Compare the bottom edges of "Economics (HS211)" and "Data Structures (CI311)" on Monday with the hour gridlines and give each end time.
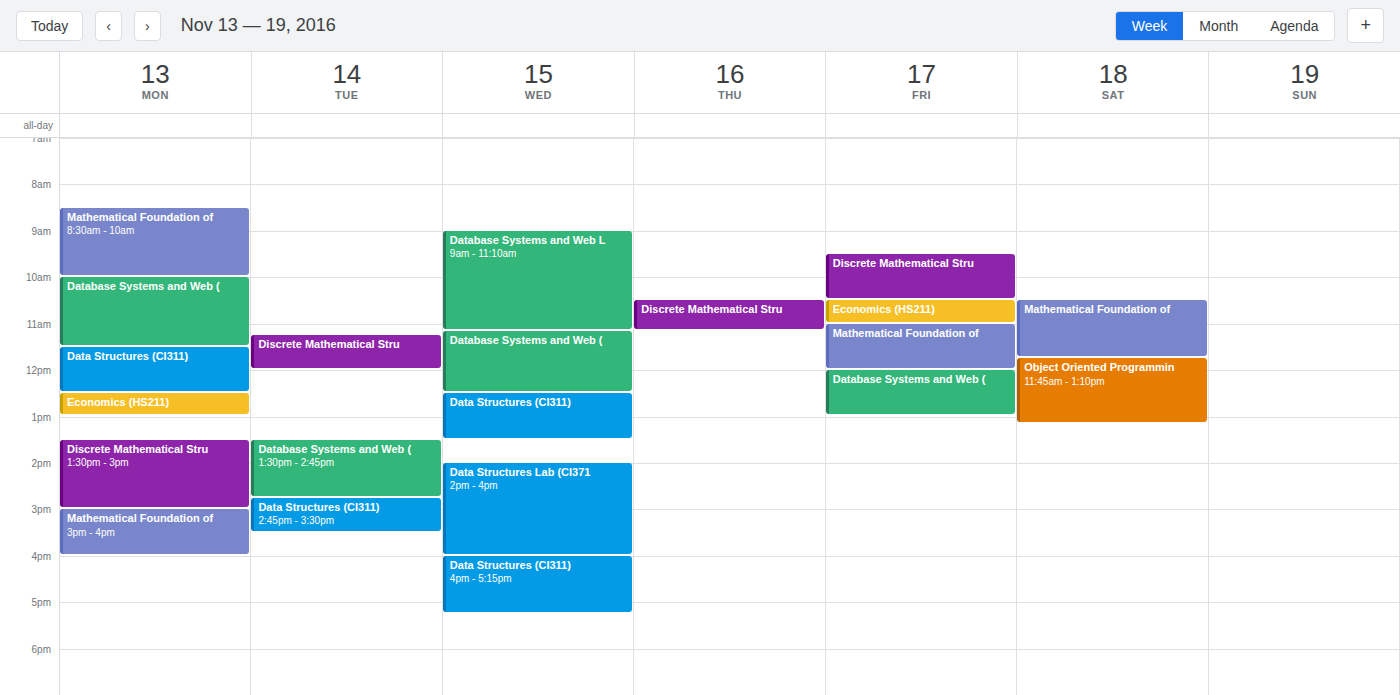
"Economics (HS211)": 13:00, exactly on the 13:00 line. "Data Structures (CI311)": 12:30, halfway between the 12:00 and 13:00 lines.